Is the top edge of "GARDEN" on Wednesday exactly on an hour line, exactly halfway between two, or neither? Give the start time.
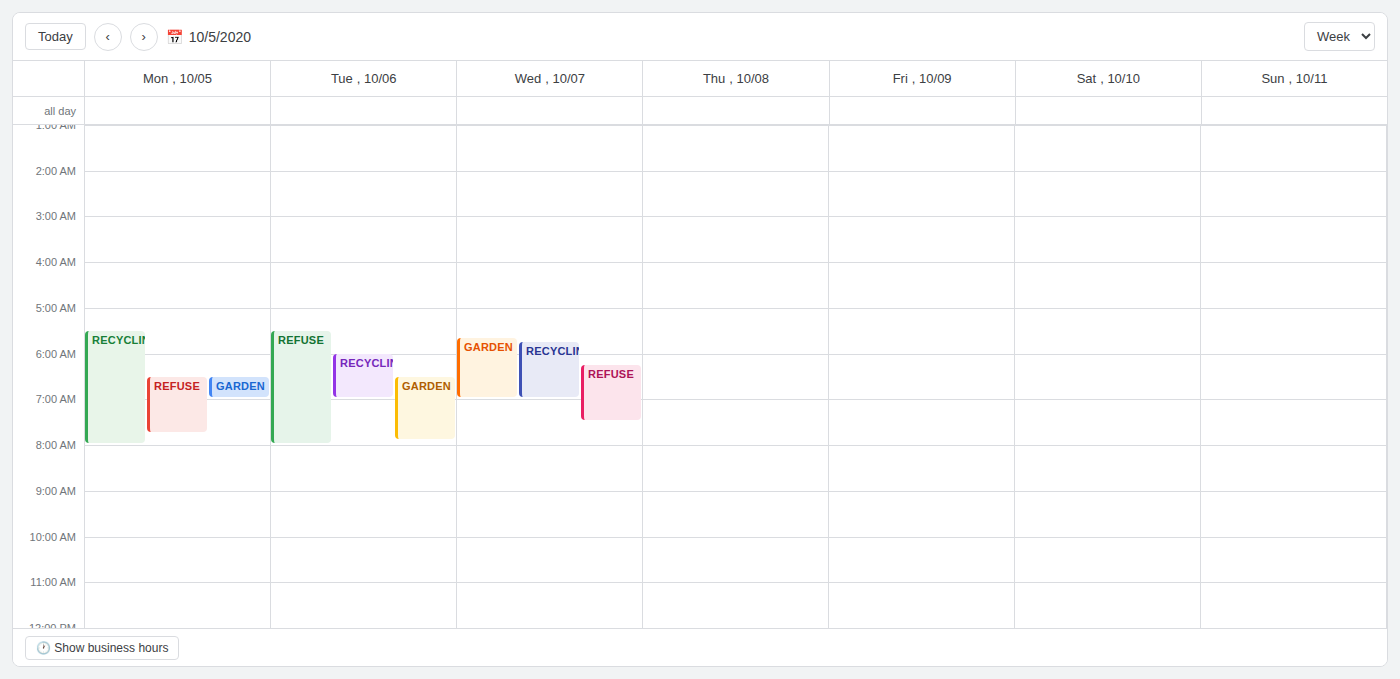
5:40 AM -- neither: 40 minutes below the 5 AM line and 20 minutes above the 6 AM line.